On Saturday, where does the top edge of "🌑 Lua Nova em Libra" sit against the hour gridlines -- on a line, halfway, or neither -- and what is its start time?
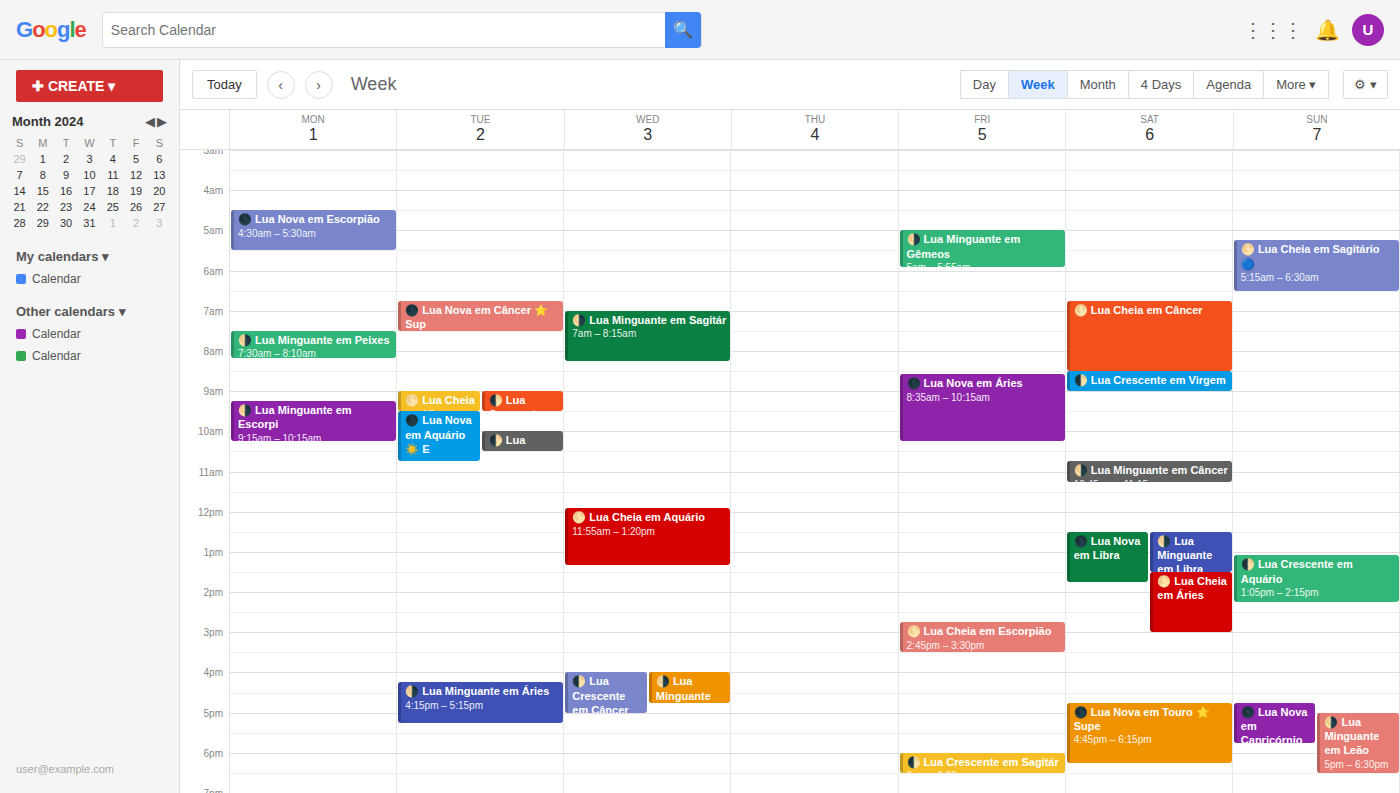
12:30 PM -- halfway between the 12 PM and 1 PM lines.